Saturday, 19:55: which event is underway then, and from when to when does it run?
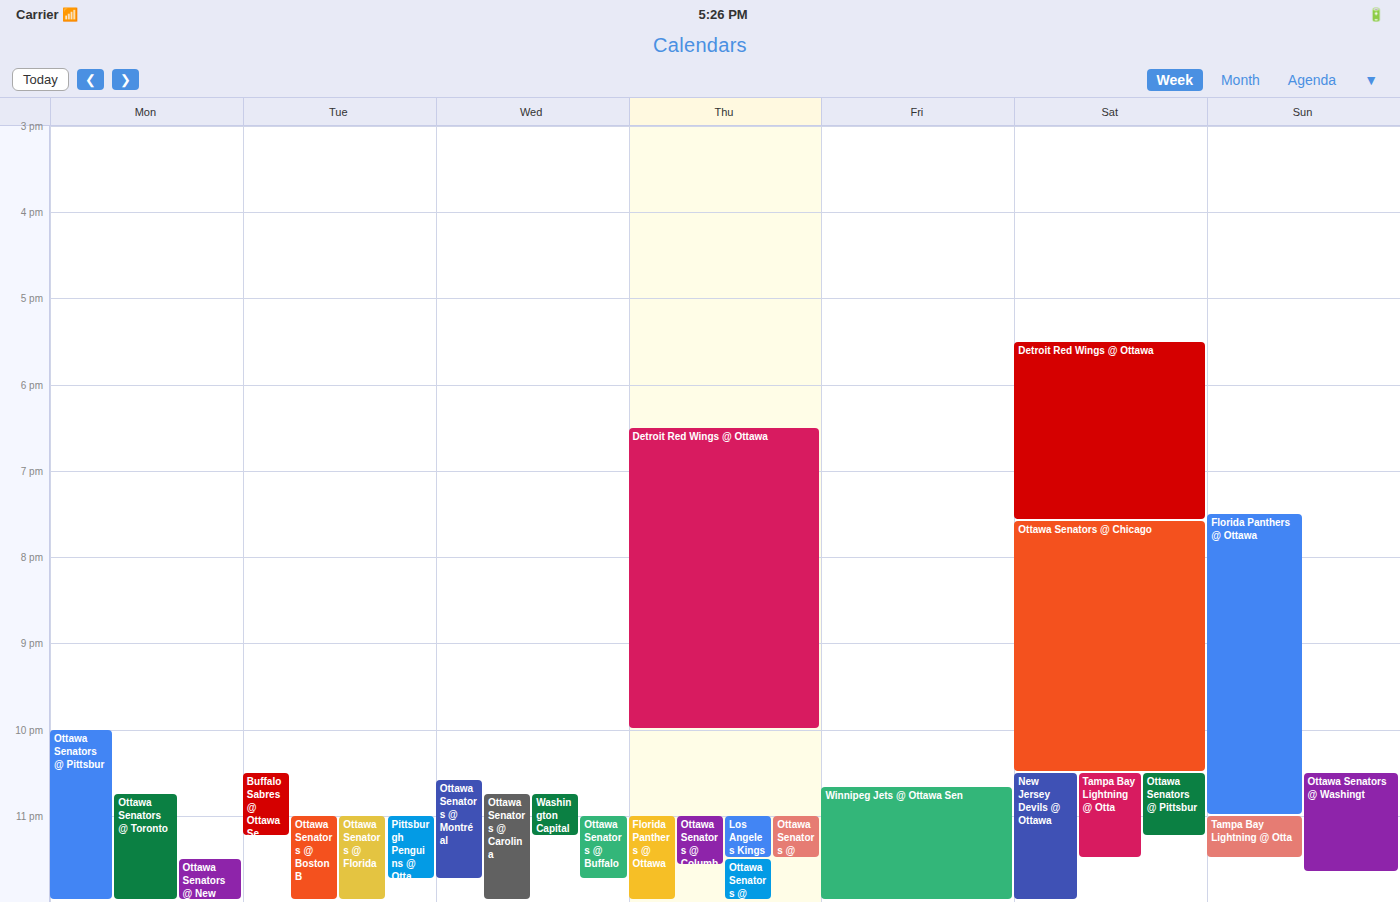
"Ottawa Senators @ Chicago", 19:35 to 22:30